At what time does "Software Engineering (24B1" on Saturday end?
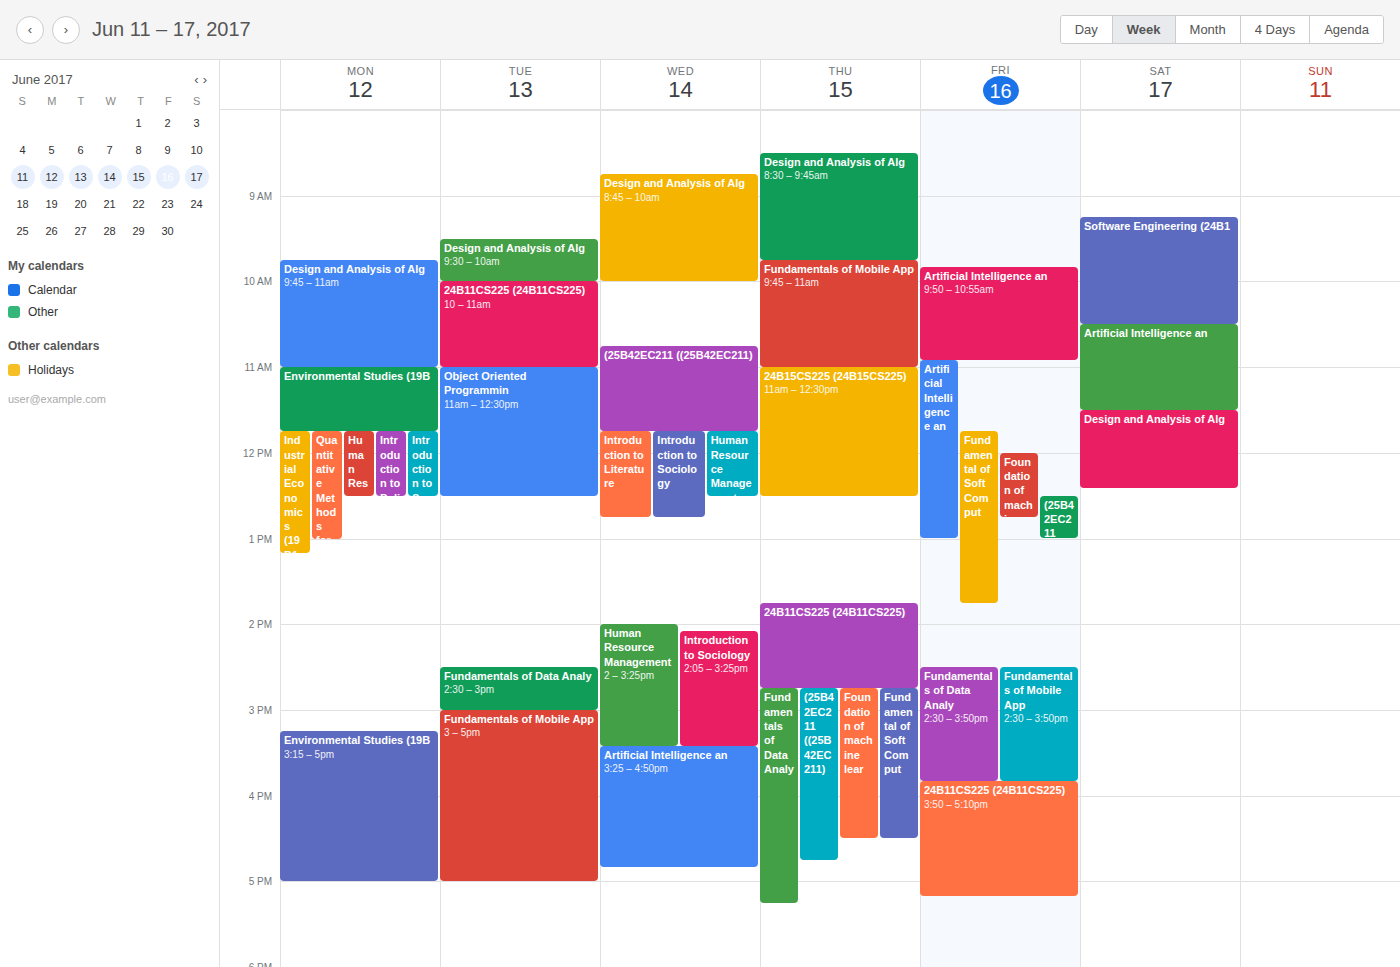
10:30 AM